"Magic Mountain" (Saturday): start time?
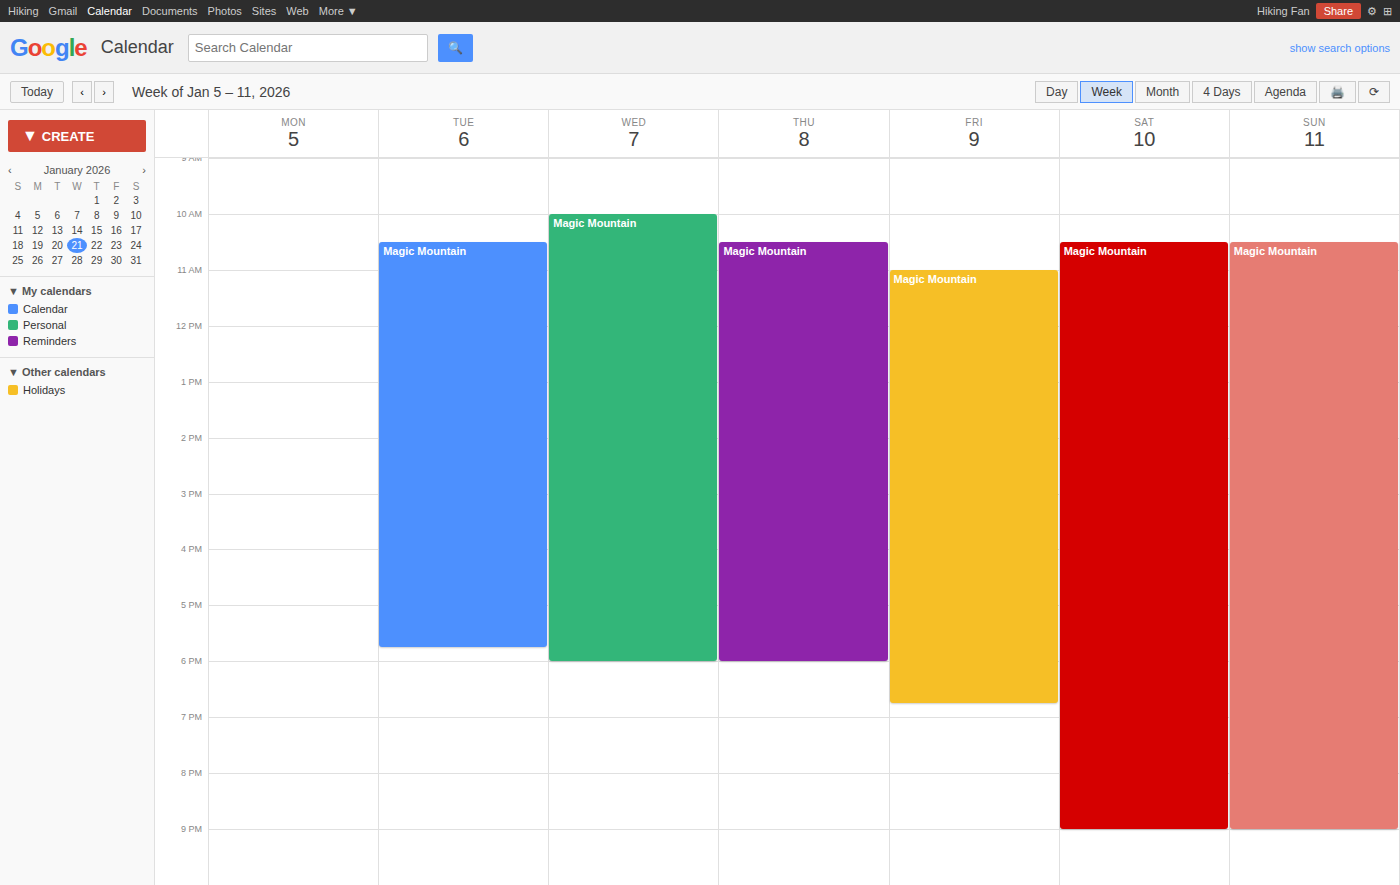
10:30 AM